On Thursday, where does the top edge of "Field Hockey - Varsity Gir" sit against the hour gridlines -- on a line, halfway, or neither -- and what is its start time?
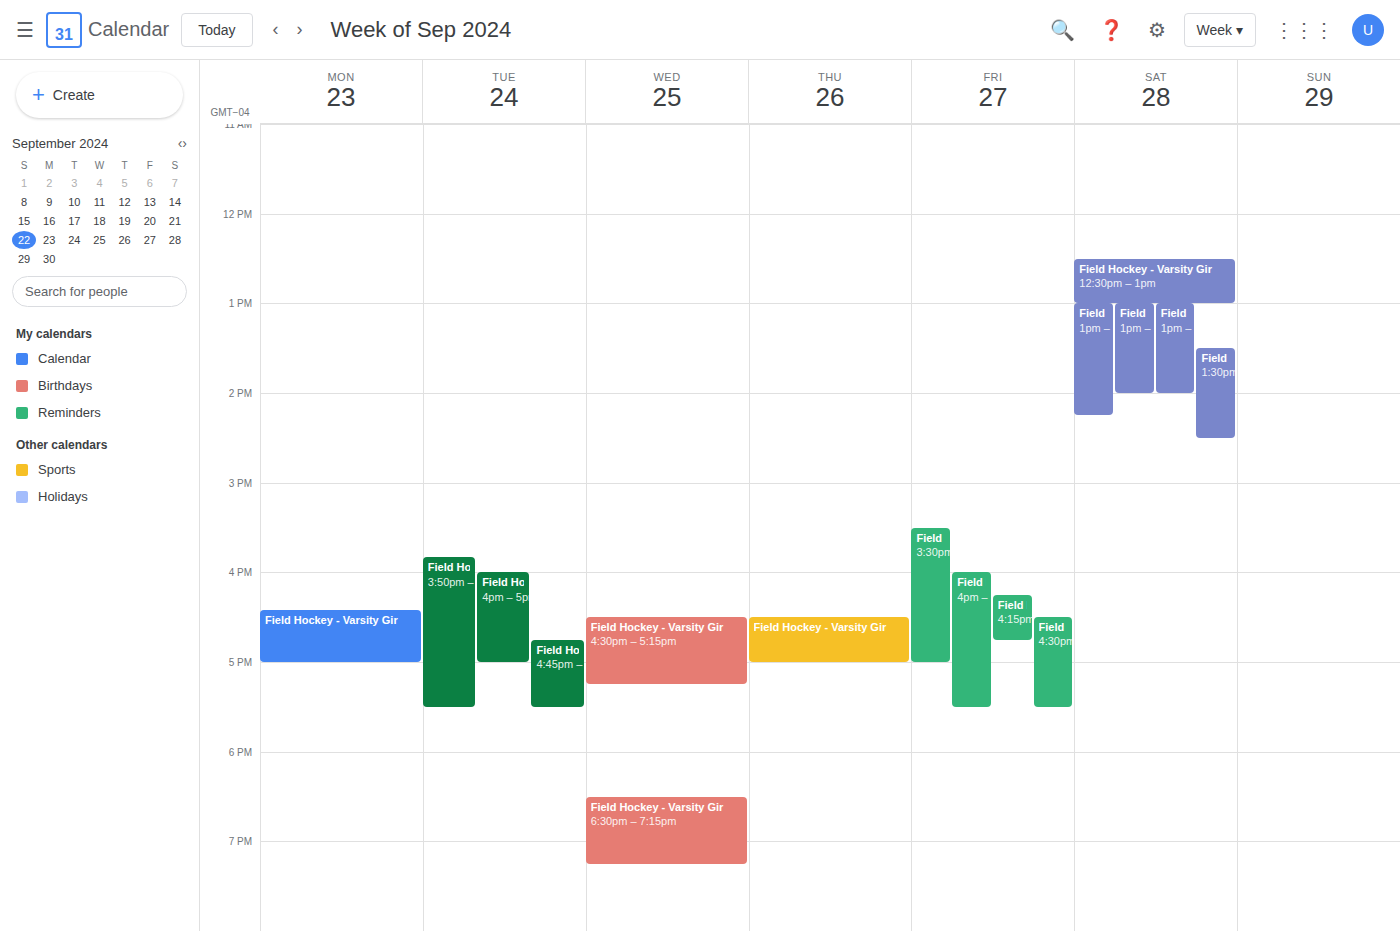
4:30 PM -- halfway between the 4 PM and 5 PM lines.